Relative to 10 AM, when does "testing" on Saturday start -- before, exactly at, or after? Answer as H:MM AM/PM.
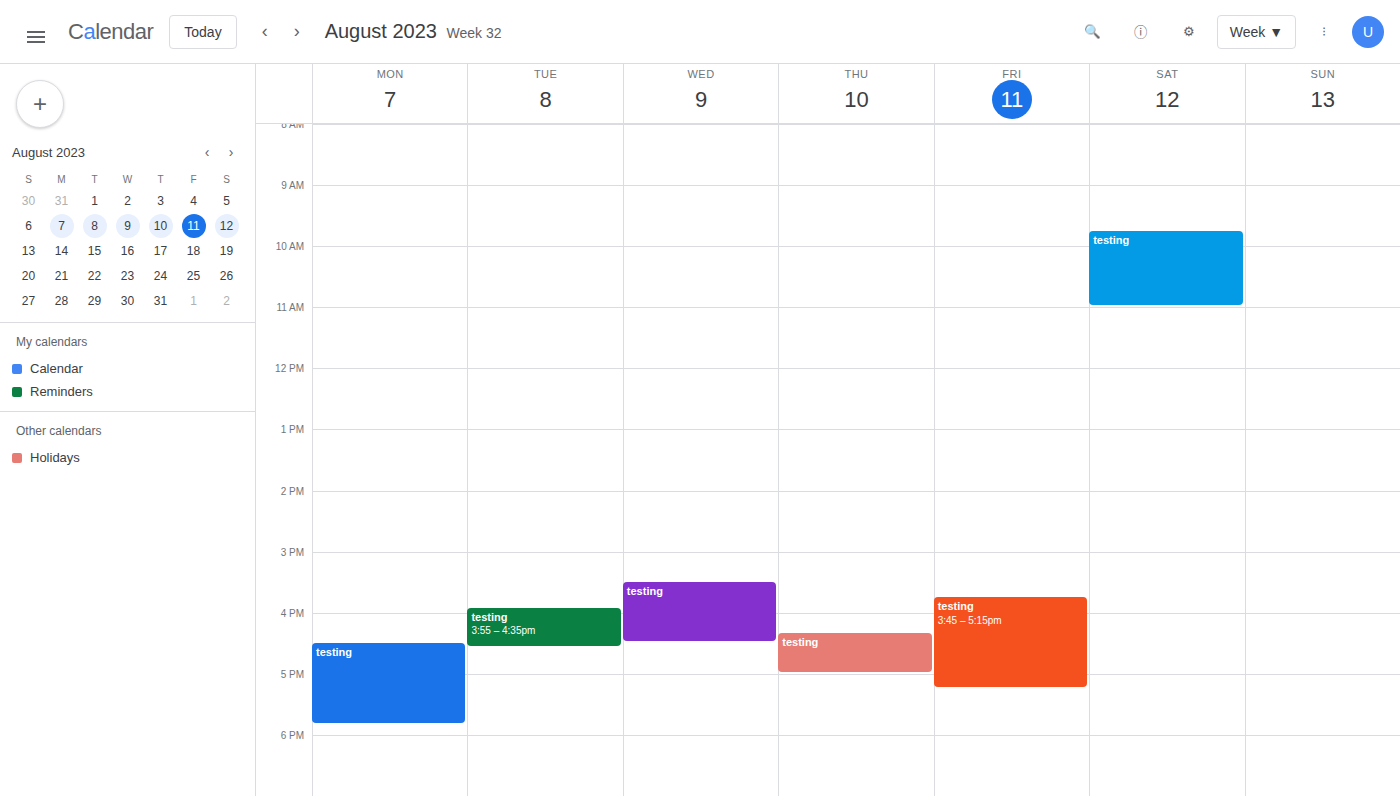
9:45 AM -- before 10 AM, 15 minutes above the 10 AM line.